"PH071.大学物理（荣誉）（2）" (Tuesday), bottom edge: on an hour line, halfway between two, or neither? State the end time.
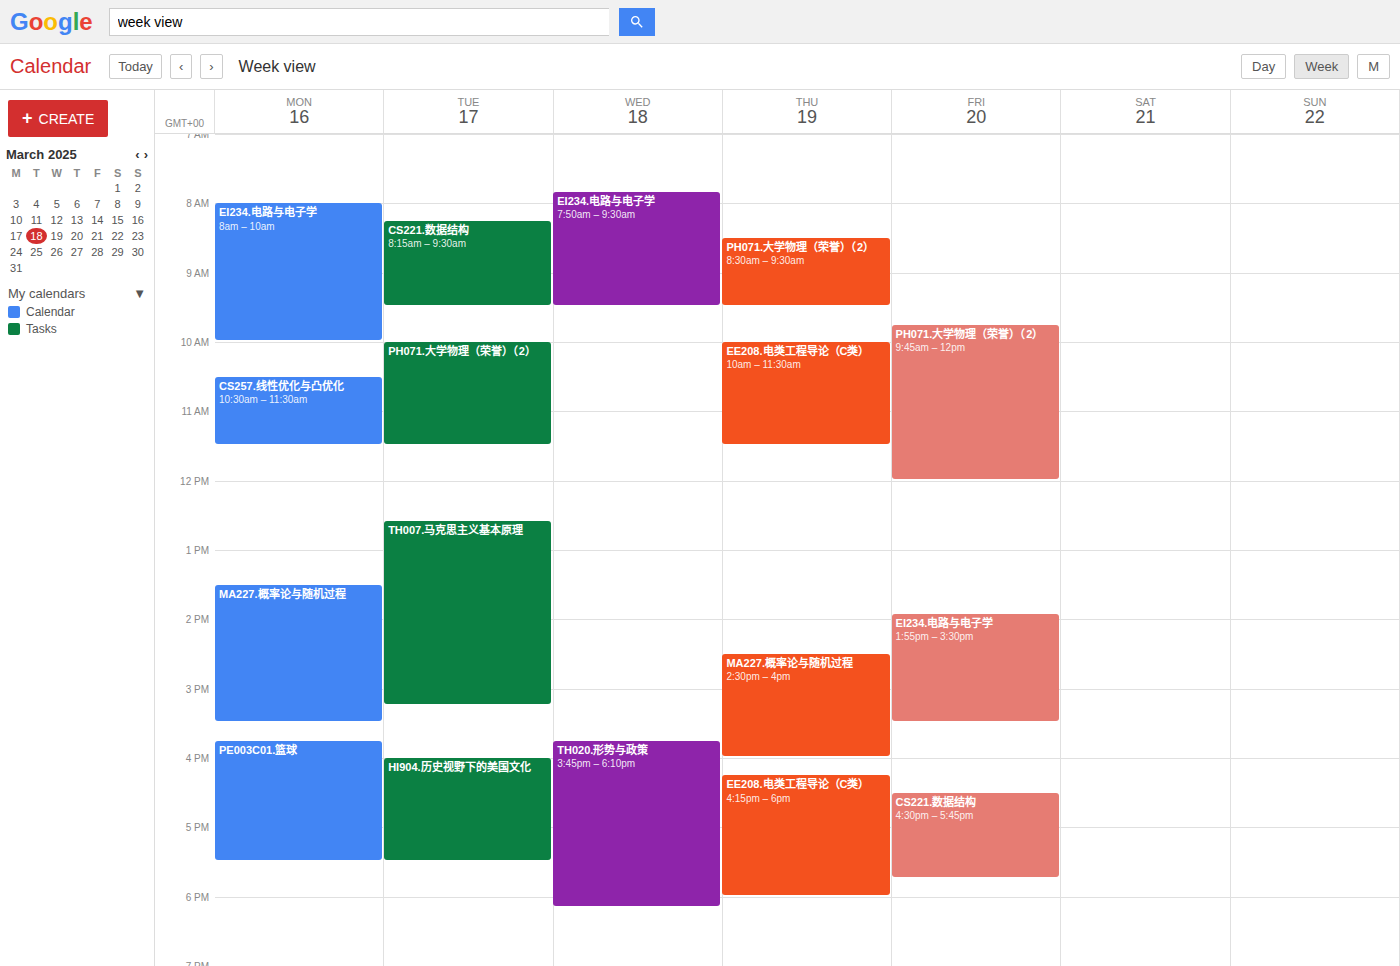
11:30 AM -- halfway between the 11 AM and 12 PM lines.